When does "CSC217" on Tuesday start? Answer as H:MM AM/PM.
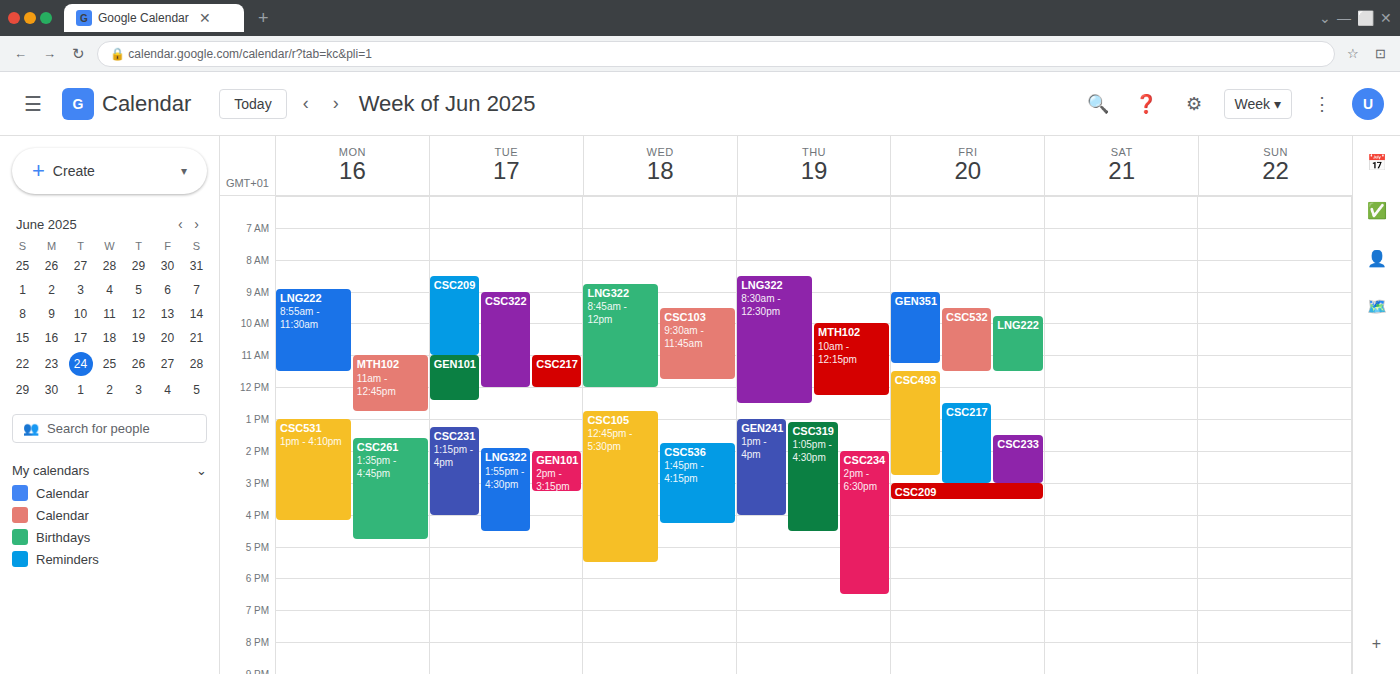
11:00 AM